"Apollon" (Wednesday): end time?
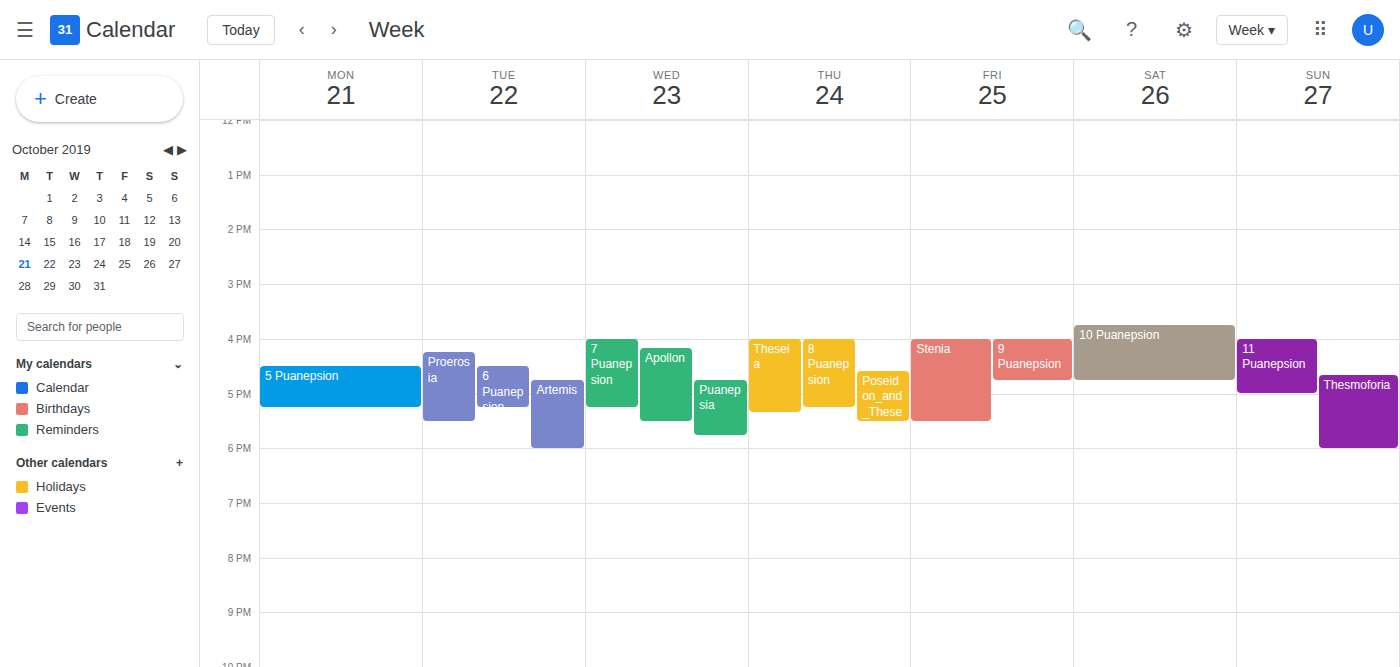
5:30 PM